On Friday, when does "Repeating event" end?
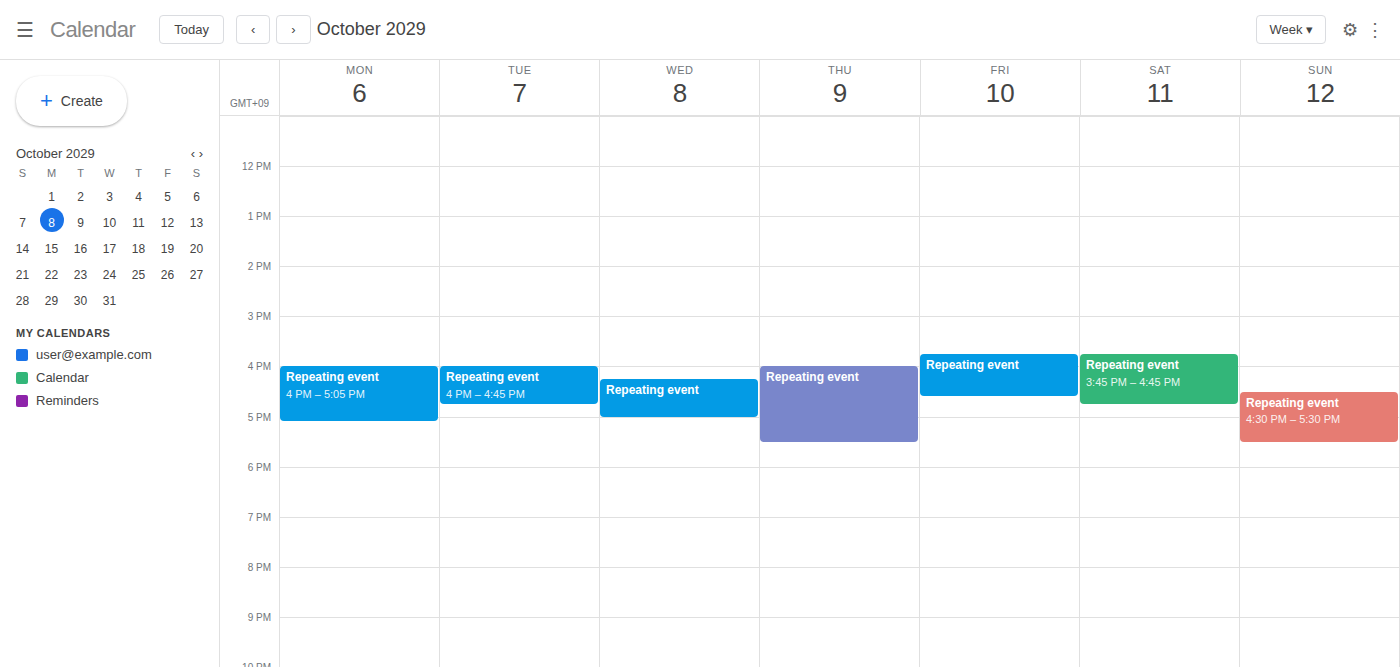
4:35 PM